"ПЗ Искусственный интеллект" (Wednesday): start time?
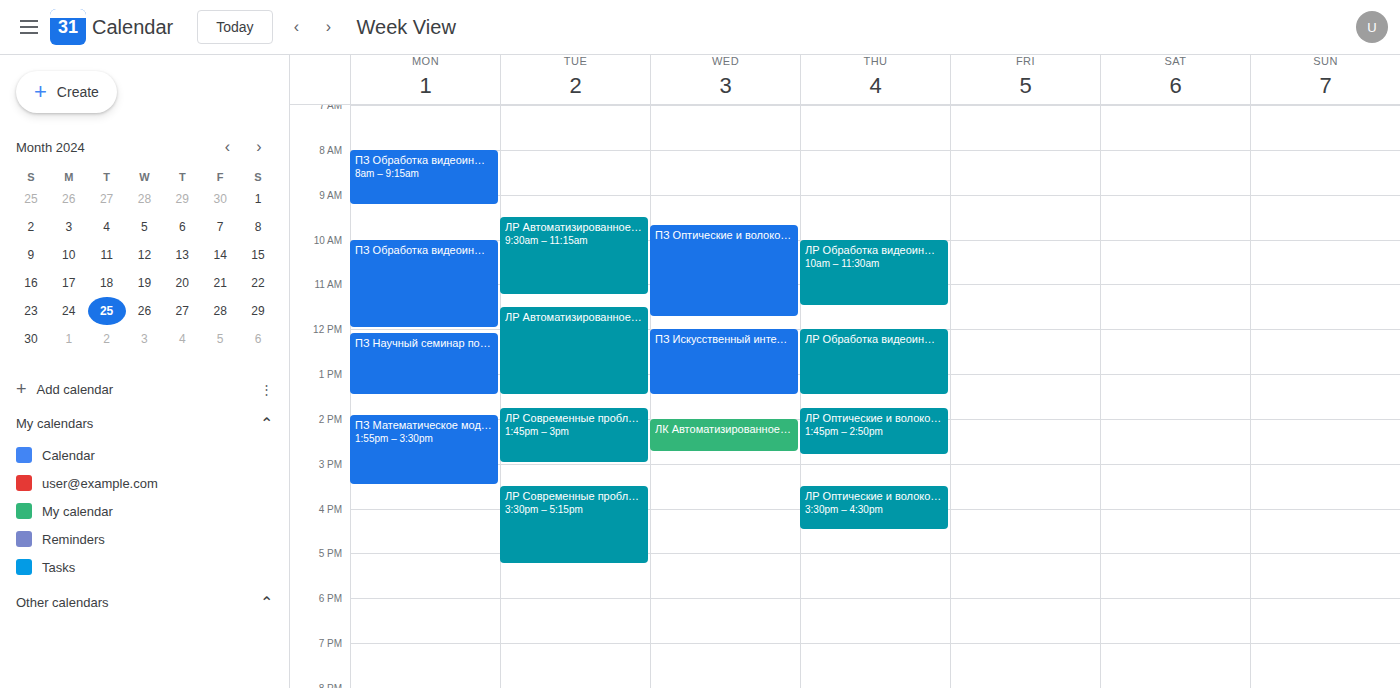
12:00 PM